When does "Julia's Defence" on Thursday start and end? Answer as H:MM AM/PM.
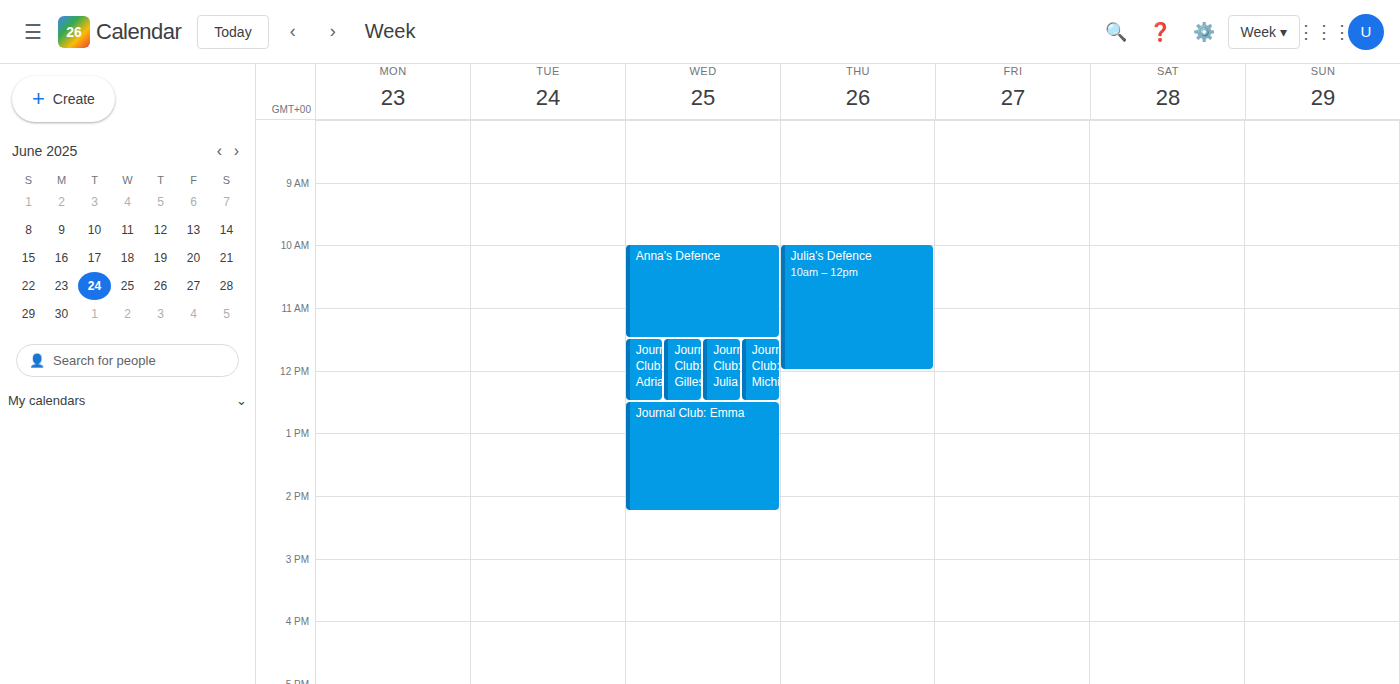
10:00 AM to 12:00 PM